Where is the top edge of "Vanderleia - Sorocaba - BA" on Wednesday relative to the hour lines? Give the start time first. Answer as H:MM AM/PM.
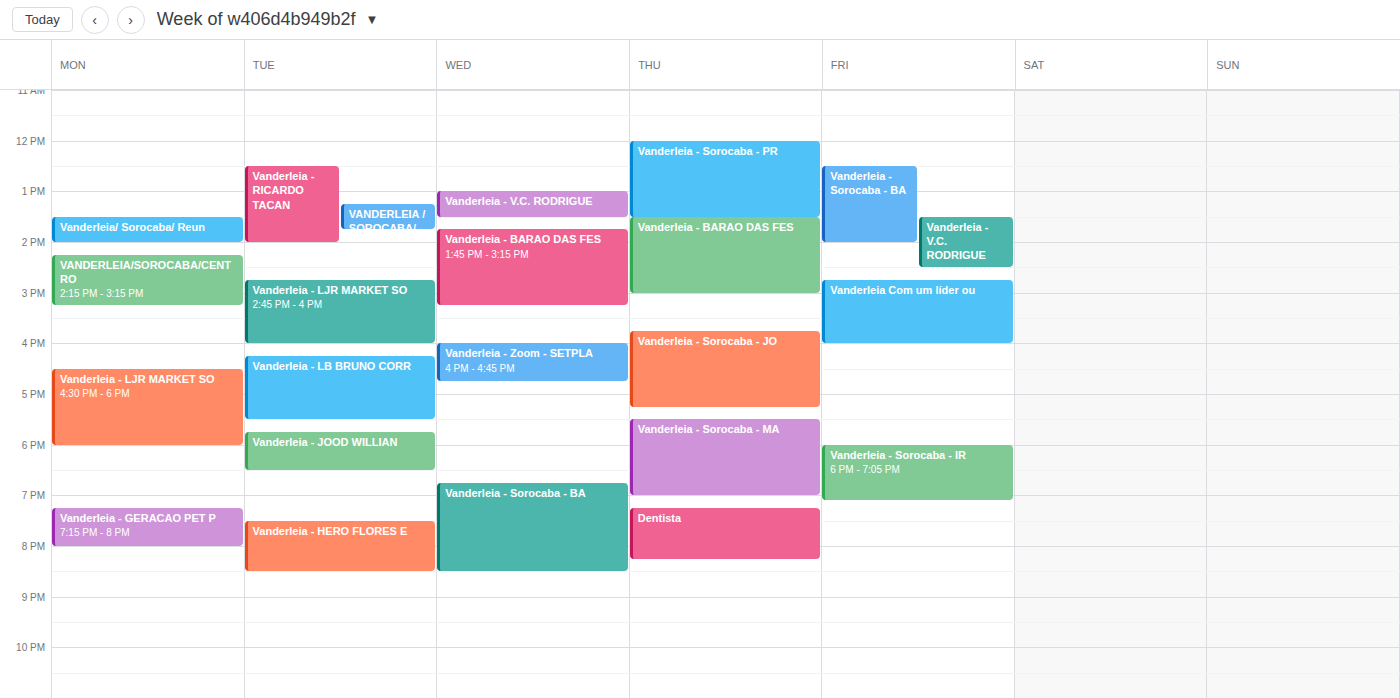
6:45 PM -- neither: three quarters of the way from the 6 PM line to the 7 PM line.